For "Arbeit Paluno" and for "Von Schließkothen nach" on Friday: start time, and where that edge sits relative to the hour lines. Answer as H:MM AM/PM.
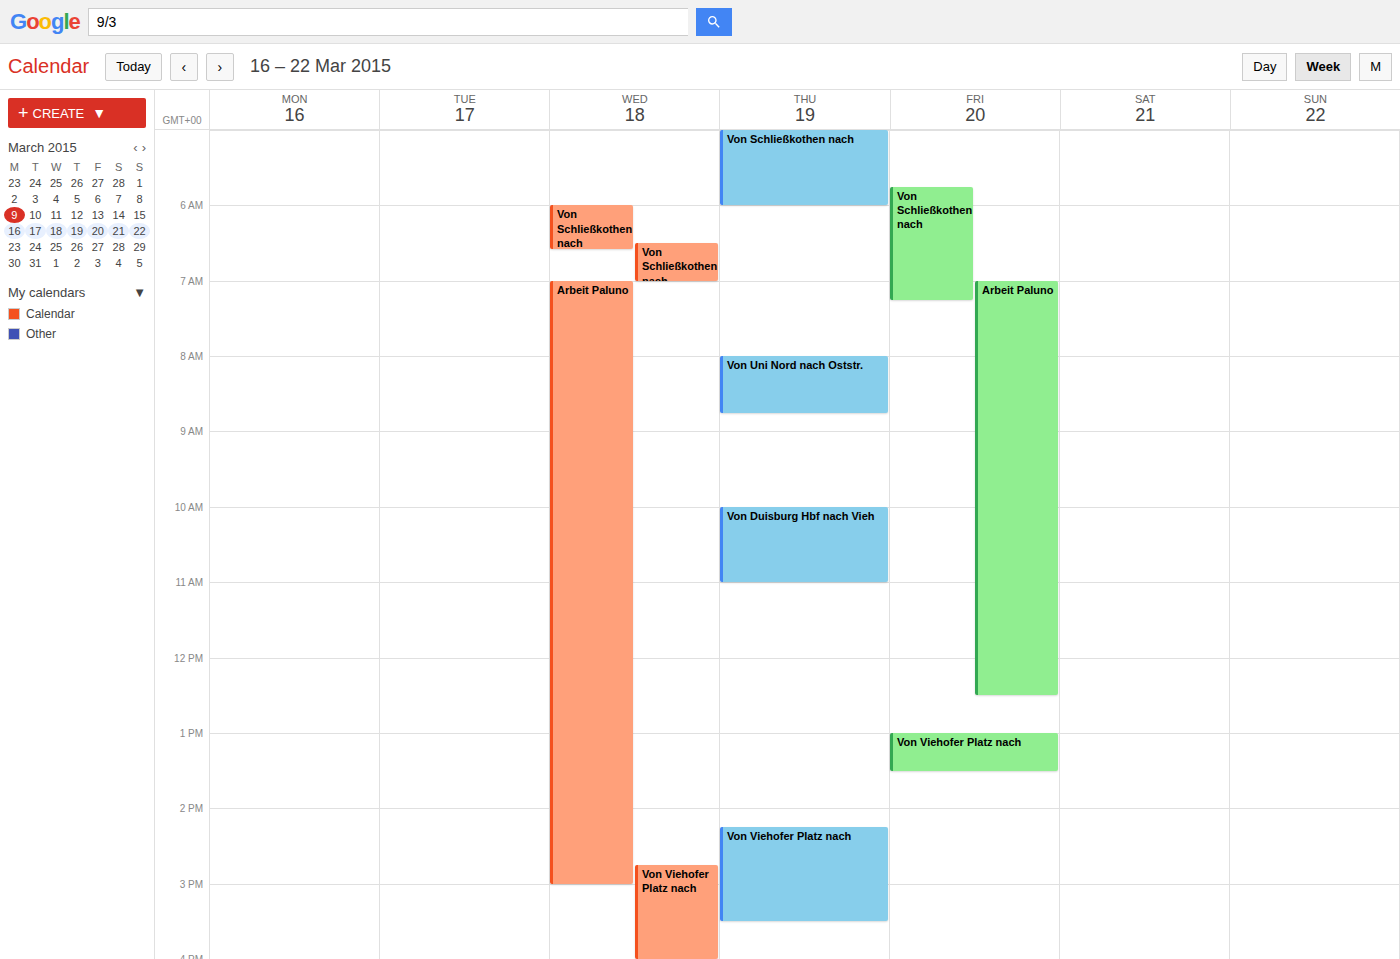
"Arbeit Paluno": 7:00 AM, exactly on the 7 AM line. "Von Schließkothen nach": 5:45 AM, neither: three quarters of the way from the 5 AM line to the 6 AM line.